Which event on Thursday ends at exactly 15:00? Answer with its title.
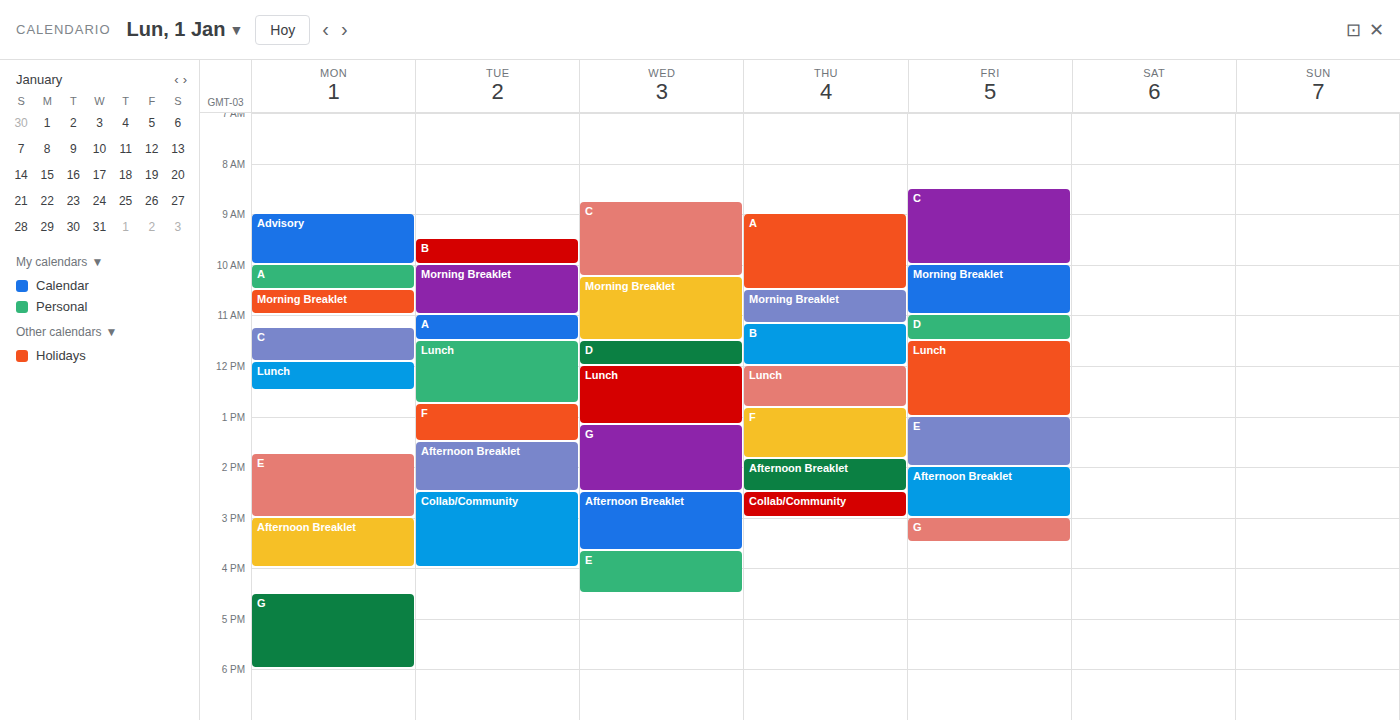
"Collab/Community"